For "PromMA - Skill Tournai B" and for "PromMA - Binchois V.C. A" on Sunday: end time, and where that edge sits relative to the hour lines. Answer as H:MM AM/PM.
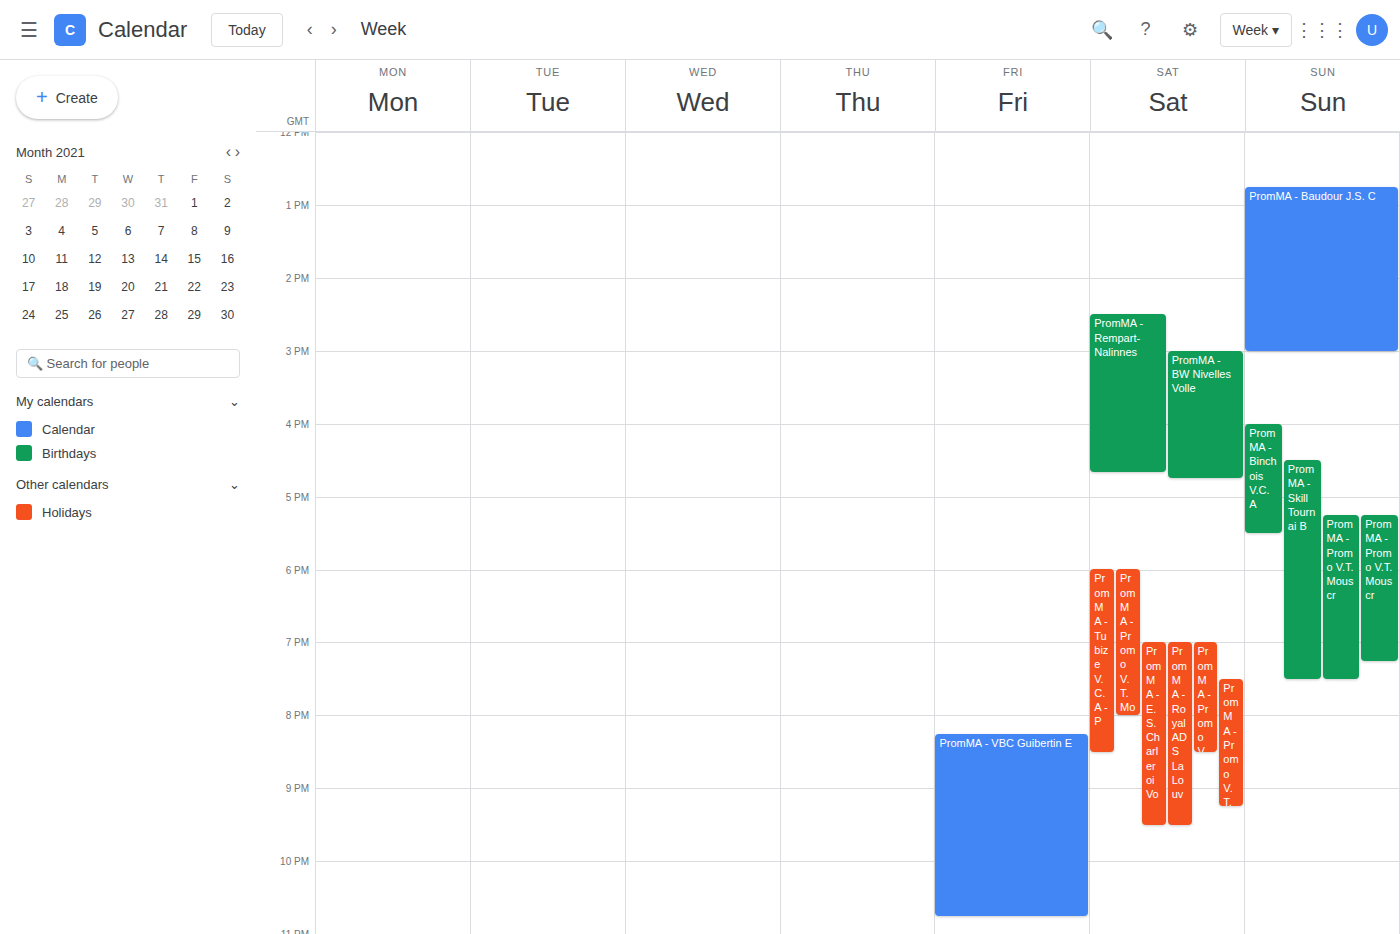
"PromMA - Skill Tournai B": 7:30 PM, halfway between the 7 PM and 8 PM lines. "PromMA - Binchois V.C. A": 5:30 PM, halfway between the 5 PM and 6 PM lines.